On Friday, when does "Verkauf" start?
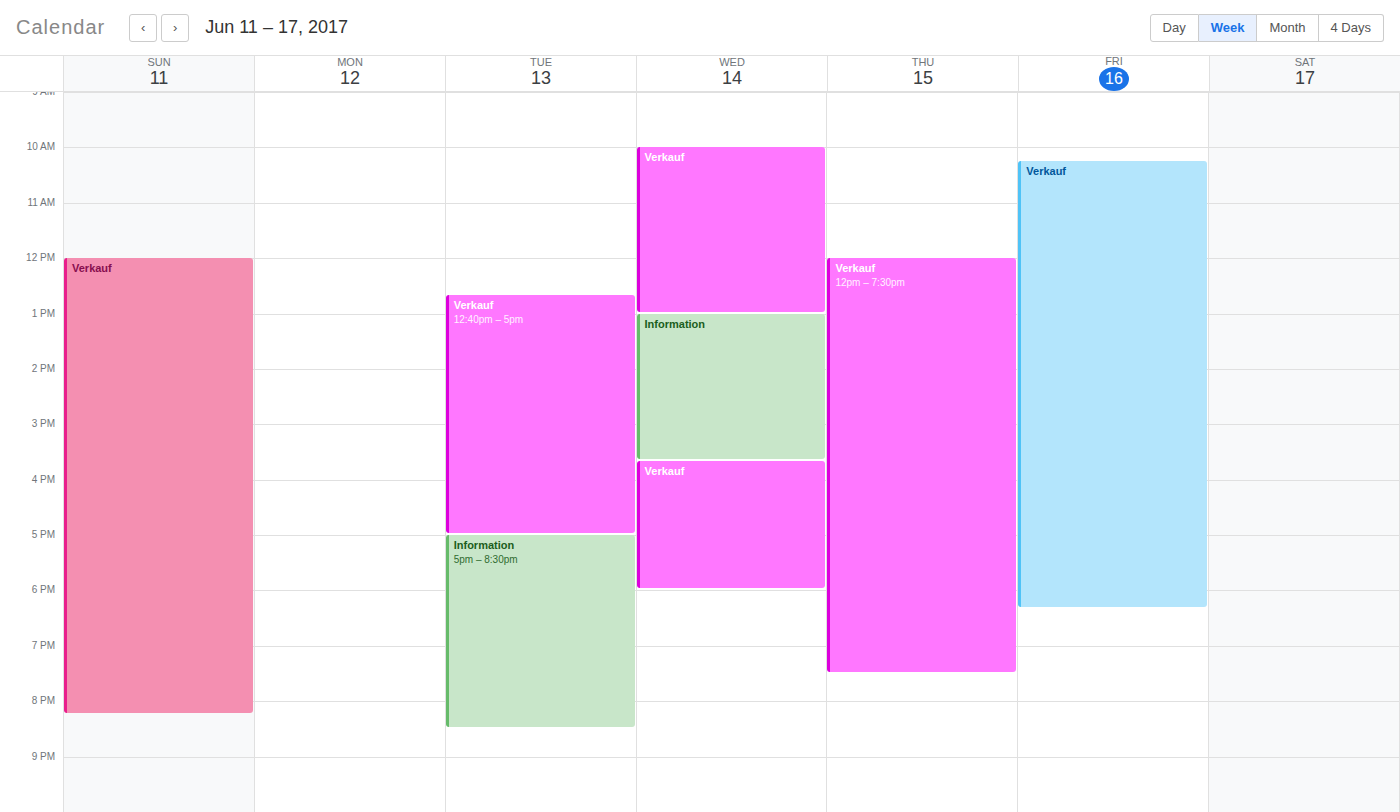
10:15 AM